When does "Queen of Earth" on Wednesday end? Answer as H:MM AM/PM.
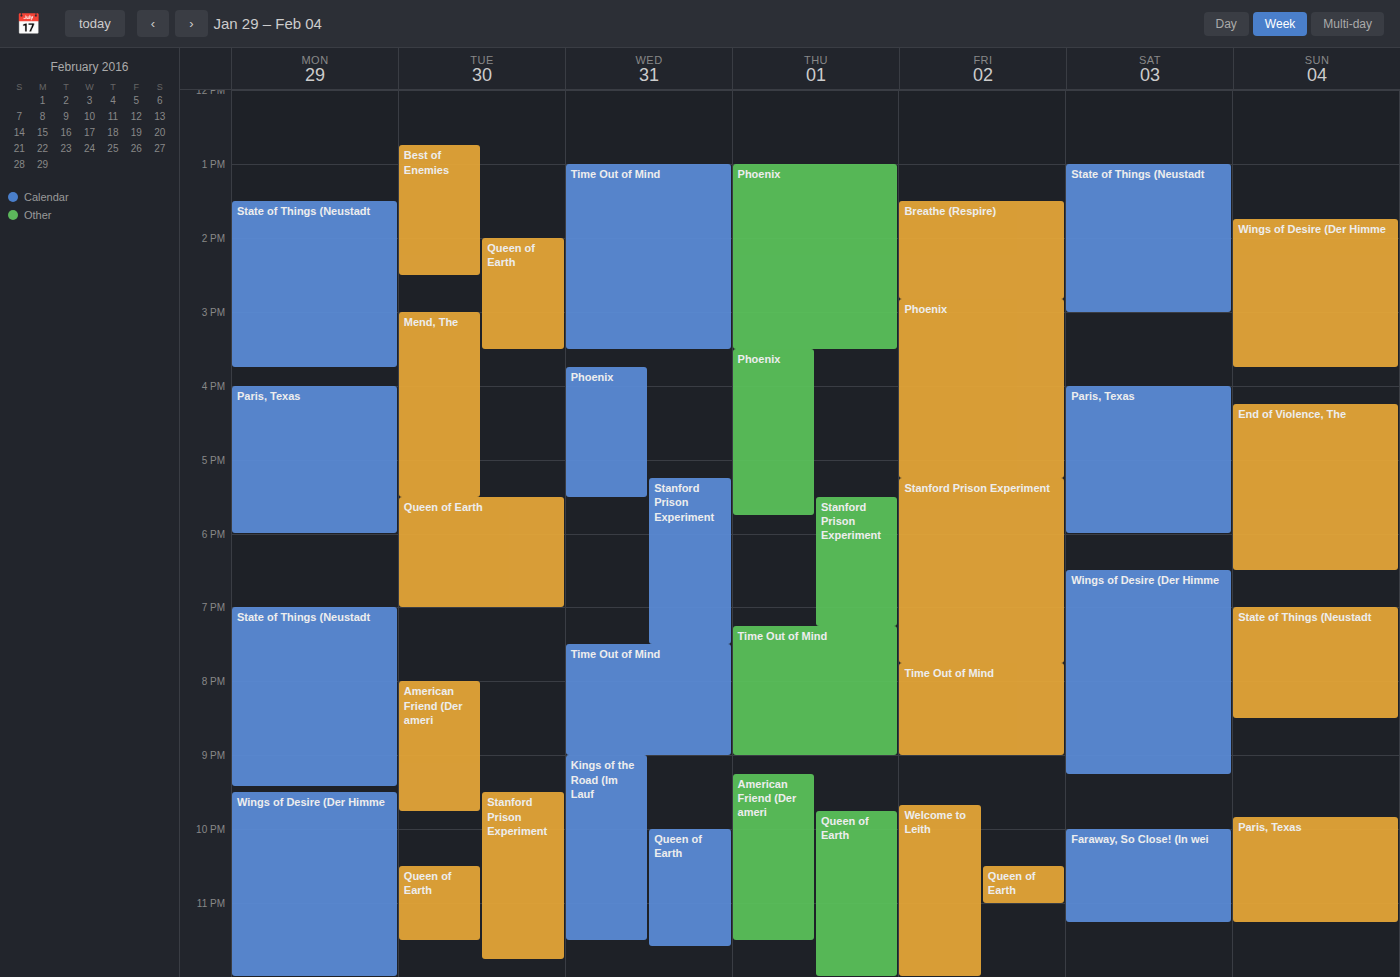
11:35 PM